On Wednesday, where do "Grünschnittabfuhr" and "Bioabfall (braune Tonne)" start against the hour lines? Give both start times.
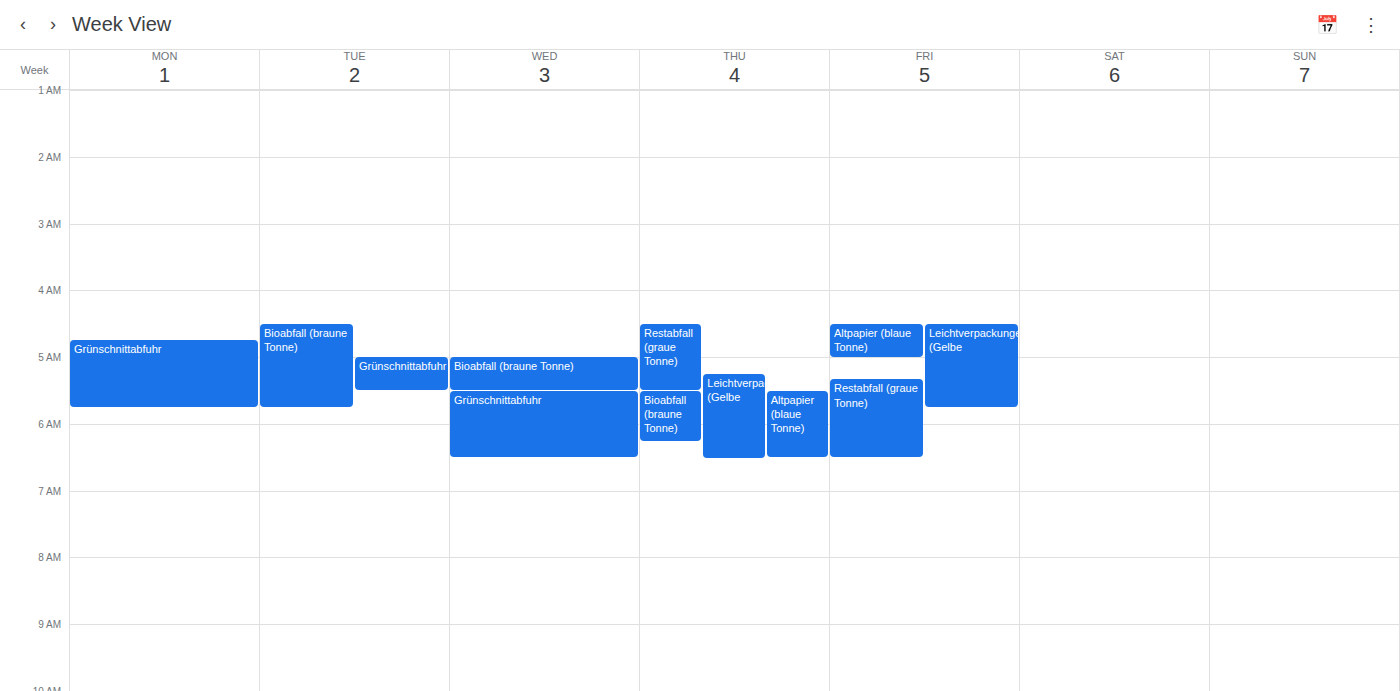
"Grünschnittabfuhr": 5:30 AM, halfway between the 5 AM and 6 AM lines. "Bioabfall (braune Tonne)": 5:00 AM, exactly on the 5 AM line.